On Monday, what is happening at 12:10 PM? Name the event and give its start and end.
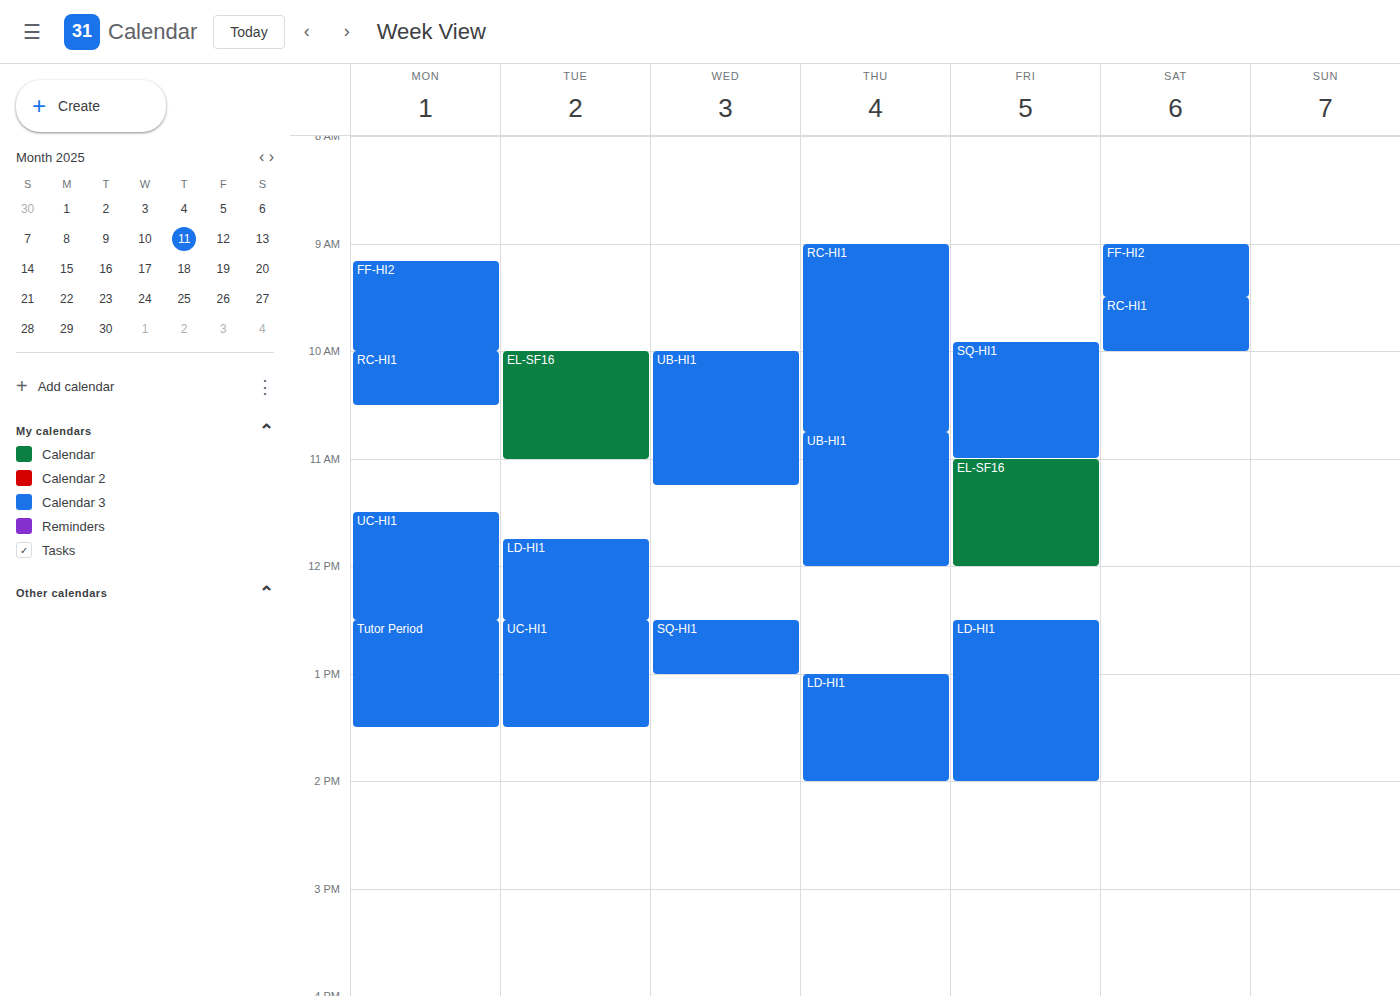
"UC-HI1", 11:30 AM to 12:30 PM